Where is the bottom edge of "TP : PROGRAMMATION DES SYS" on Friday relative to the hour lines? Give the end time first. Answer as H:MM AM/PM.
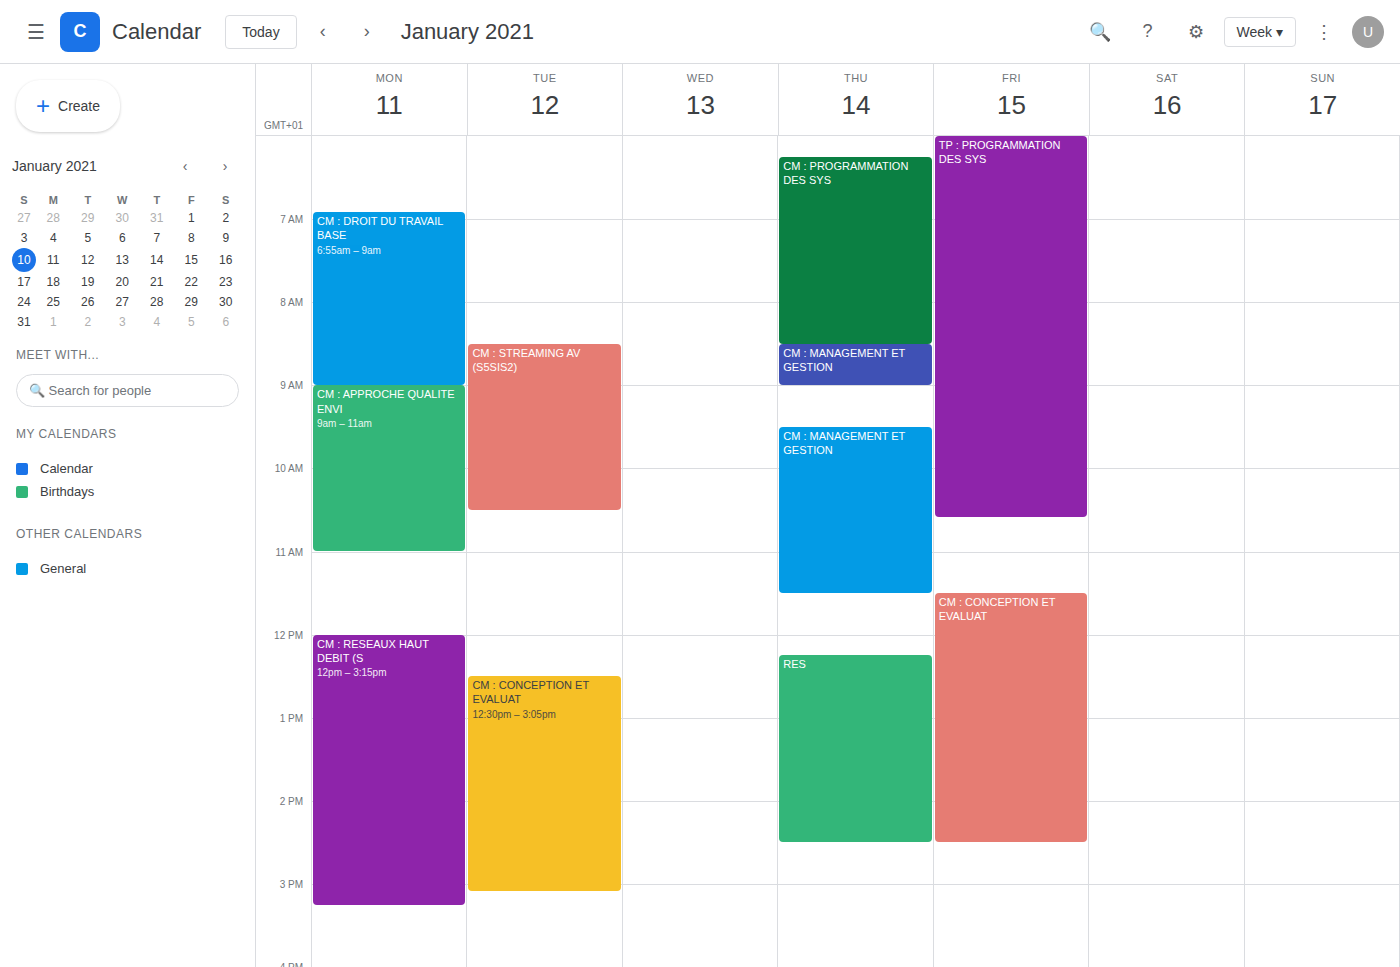
10:35 AM -- neither: 35 minutes below the 10 AM line and 25 minutes above the 11 AM line.